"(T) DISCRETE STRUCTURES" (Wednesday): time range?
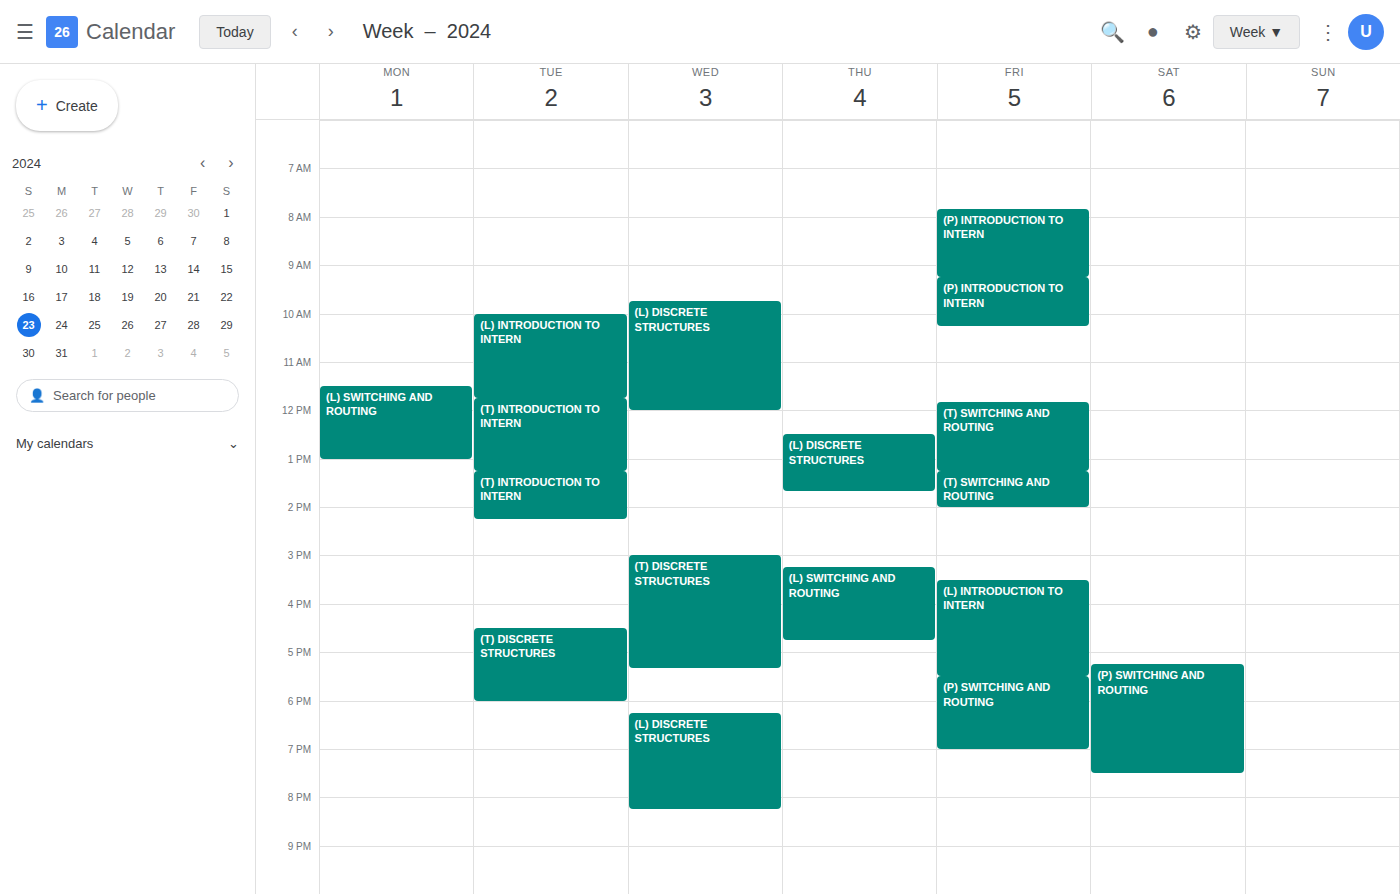
3:00 PM to 5:20 PM